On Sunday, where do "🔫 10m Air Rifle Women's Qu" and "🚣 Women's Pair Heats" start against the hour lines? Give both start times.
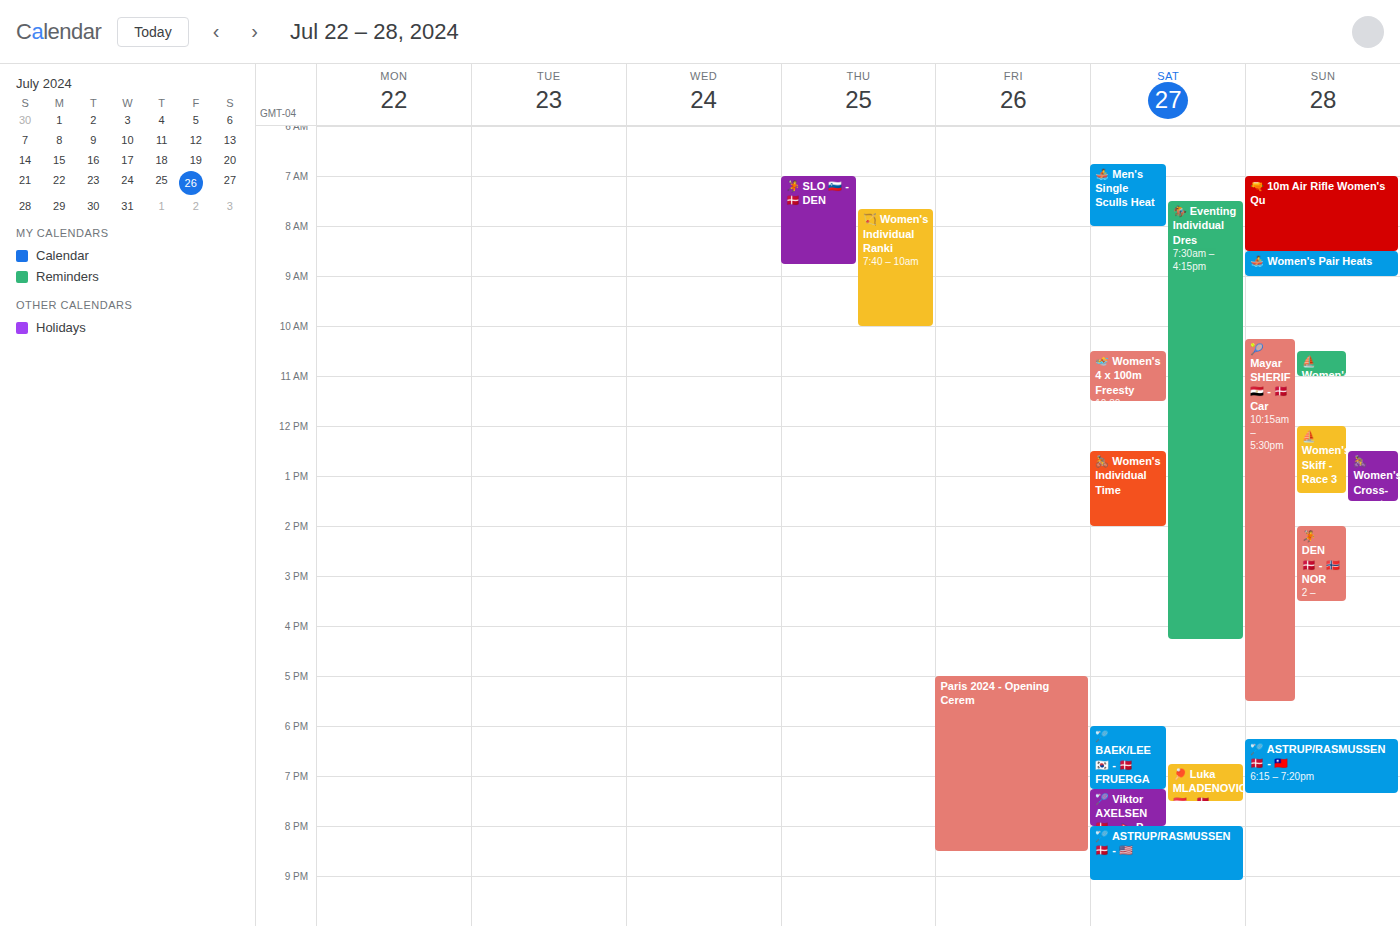
"🔫 10m Air Rifle Women's Qu": 7:00 AM, exactly on the 7 AM line. "🚣 Women's Pair Heats": 8:30 AM, halfway between the 8 AM and 9 AM lines.